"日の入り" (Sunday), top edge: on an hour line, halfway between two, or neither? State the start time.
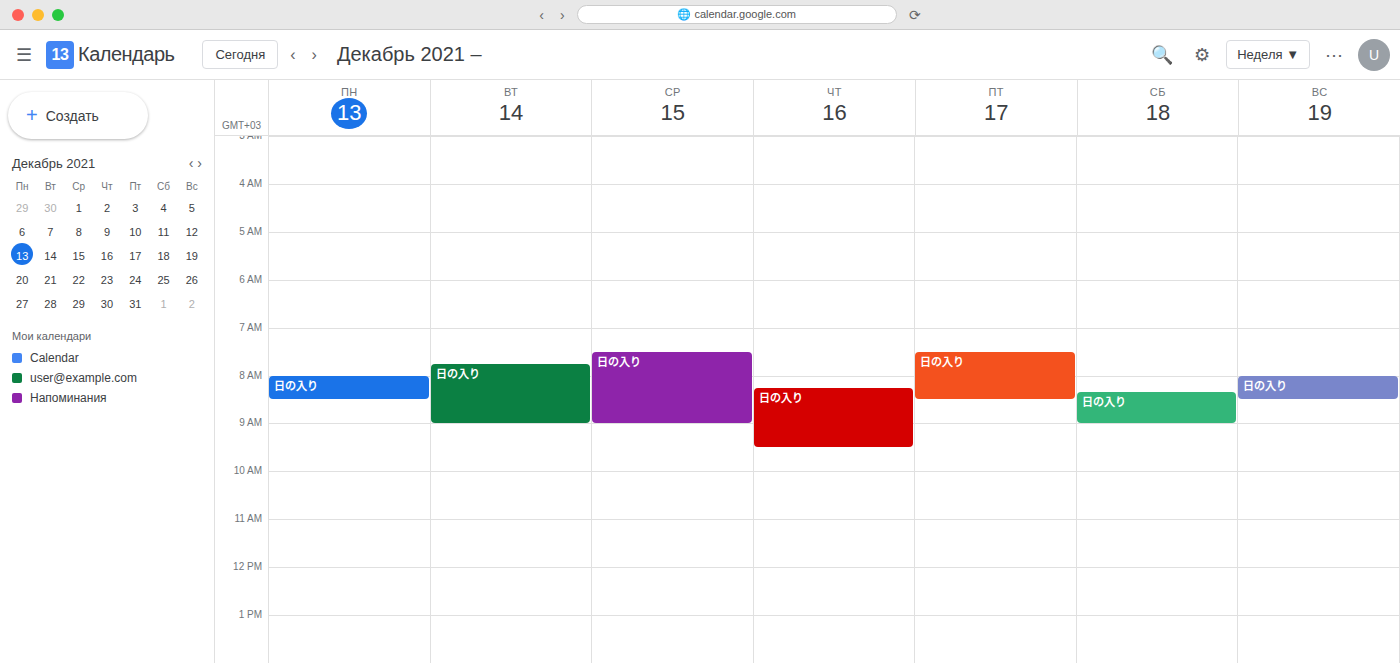
8:00 AM -- exactly on the 8 AM line.